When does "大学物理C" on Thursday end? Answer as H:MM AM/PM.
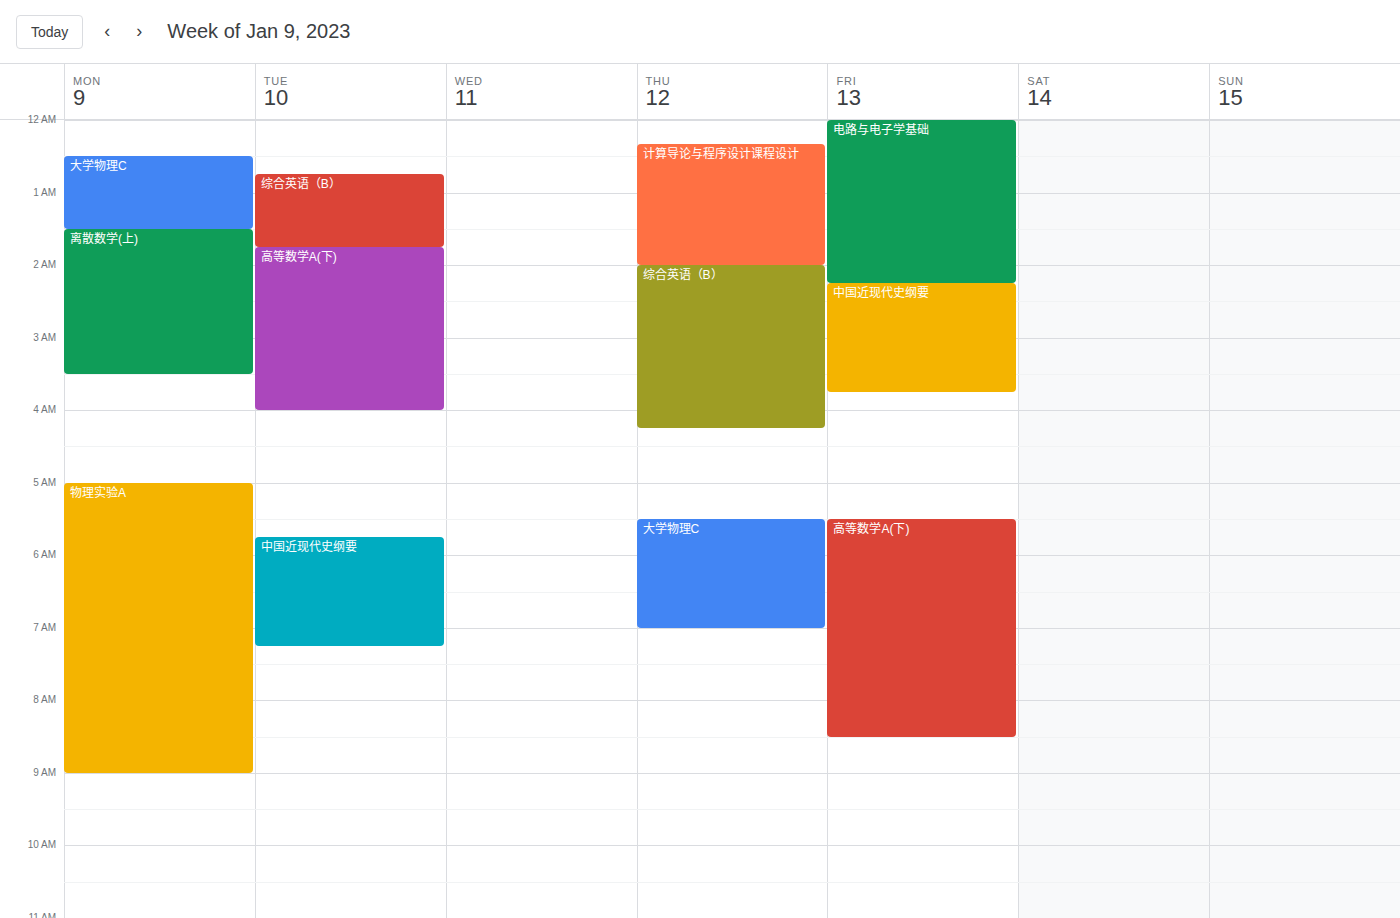
7:00 AM